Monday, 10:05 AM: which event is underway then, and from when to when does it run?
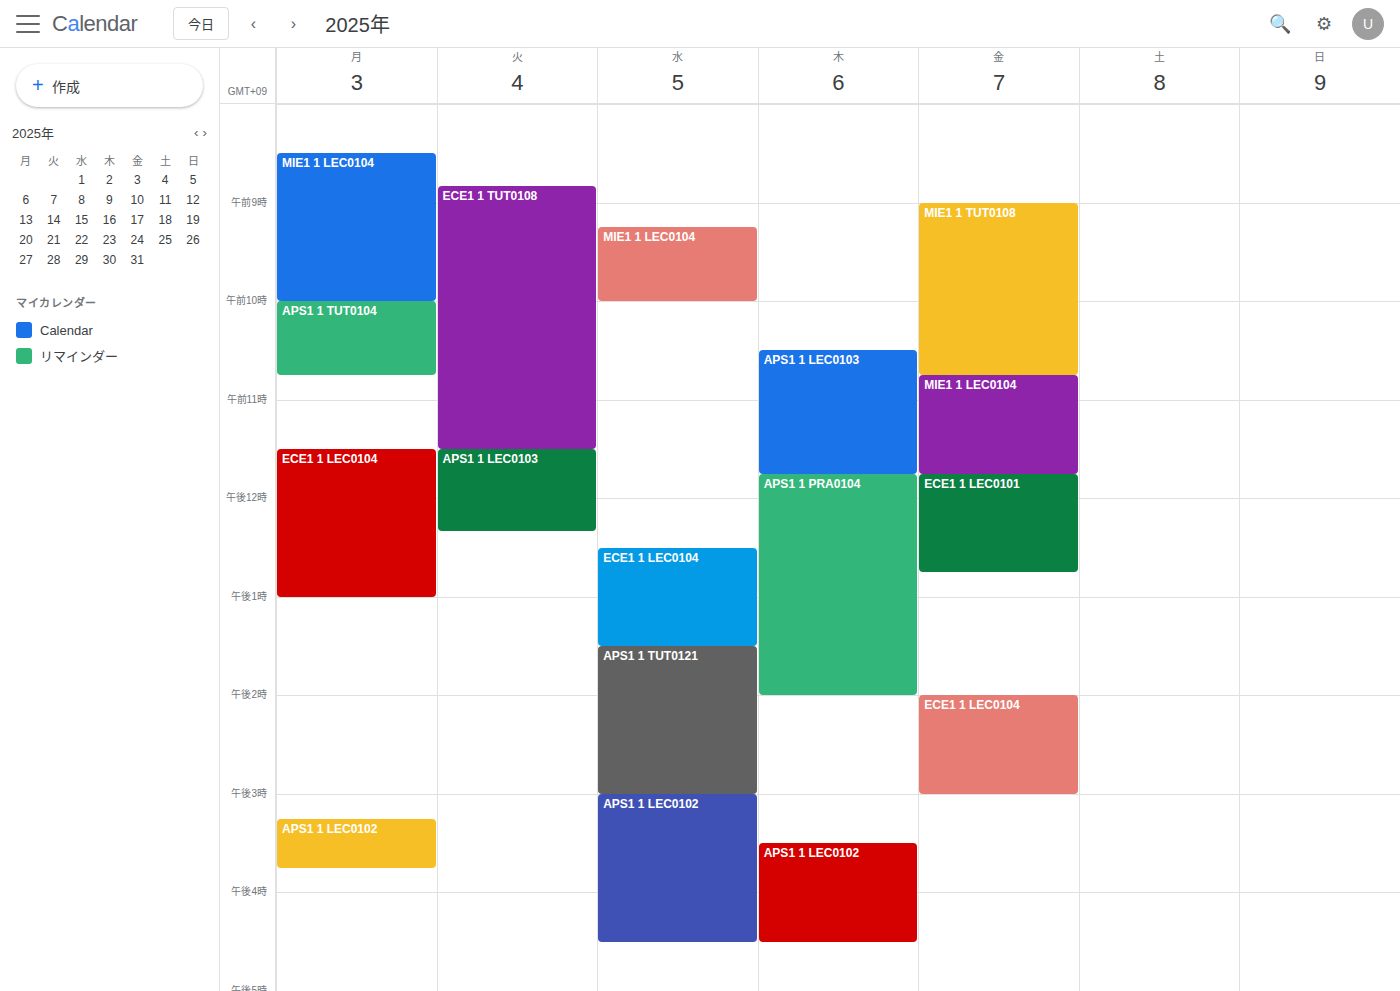
"APS1 1 TUT0104", 10:00 AM to 10:45 AM